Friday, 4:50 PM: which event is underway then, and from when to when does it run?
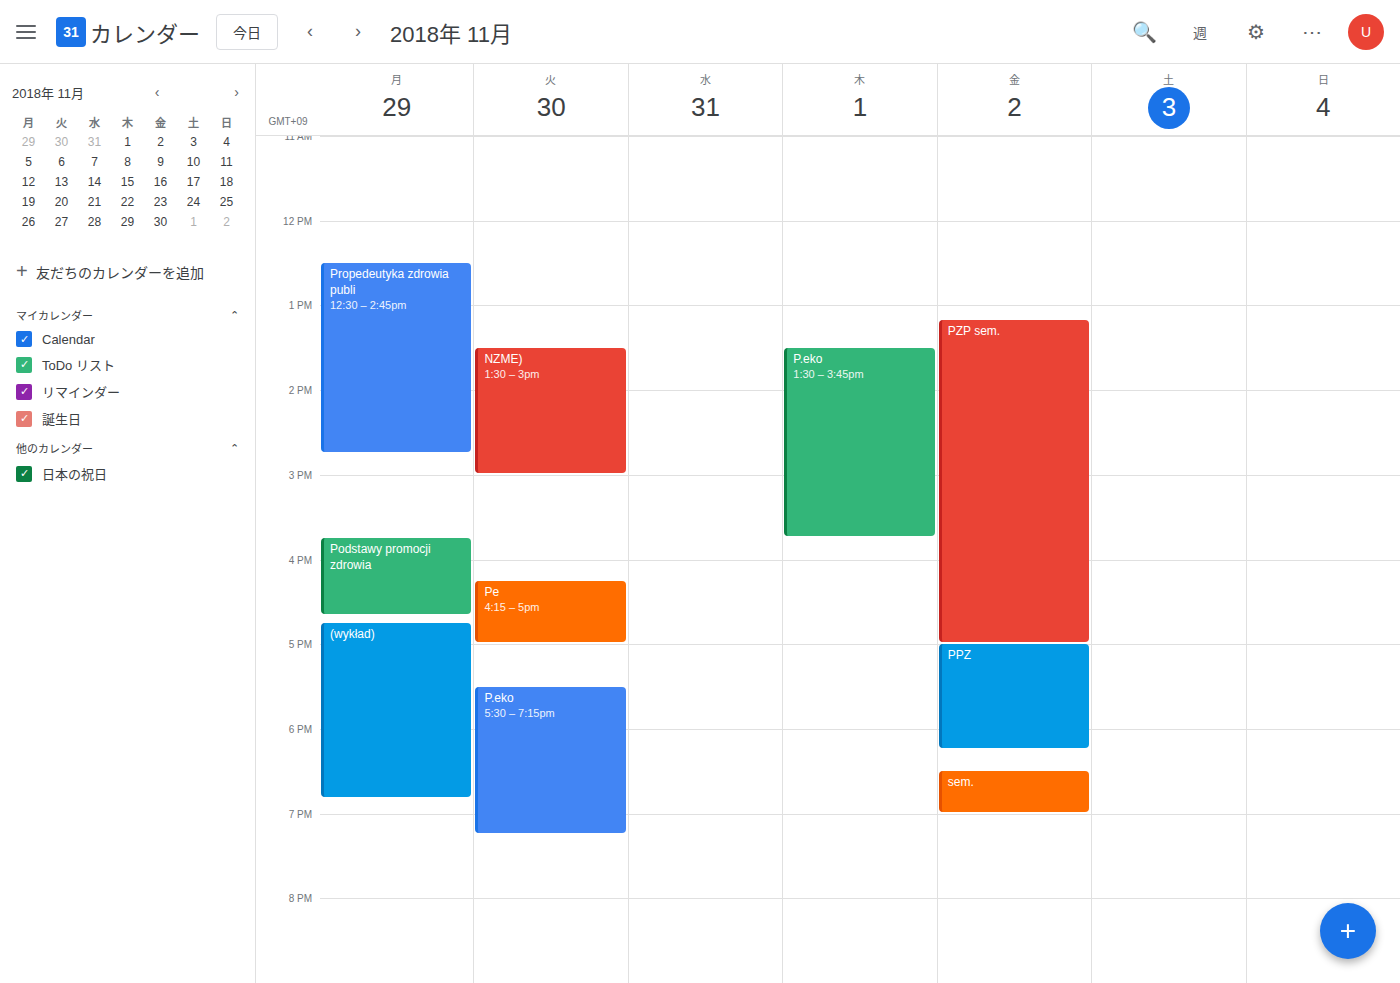
"PZP sem.", 1:10 PM to 5:00 PM